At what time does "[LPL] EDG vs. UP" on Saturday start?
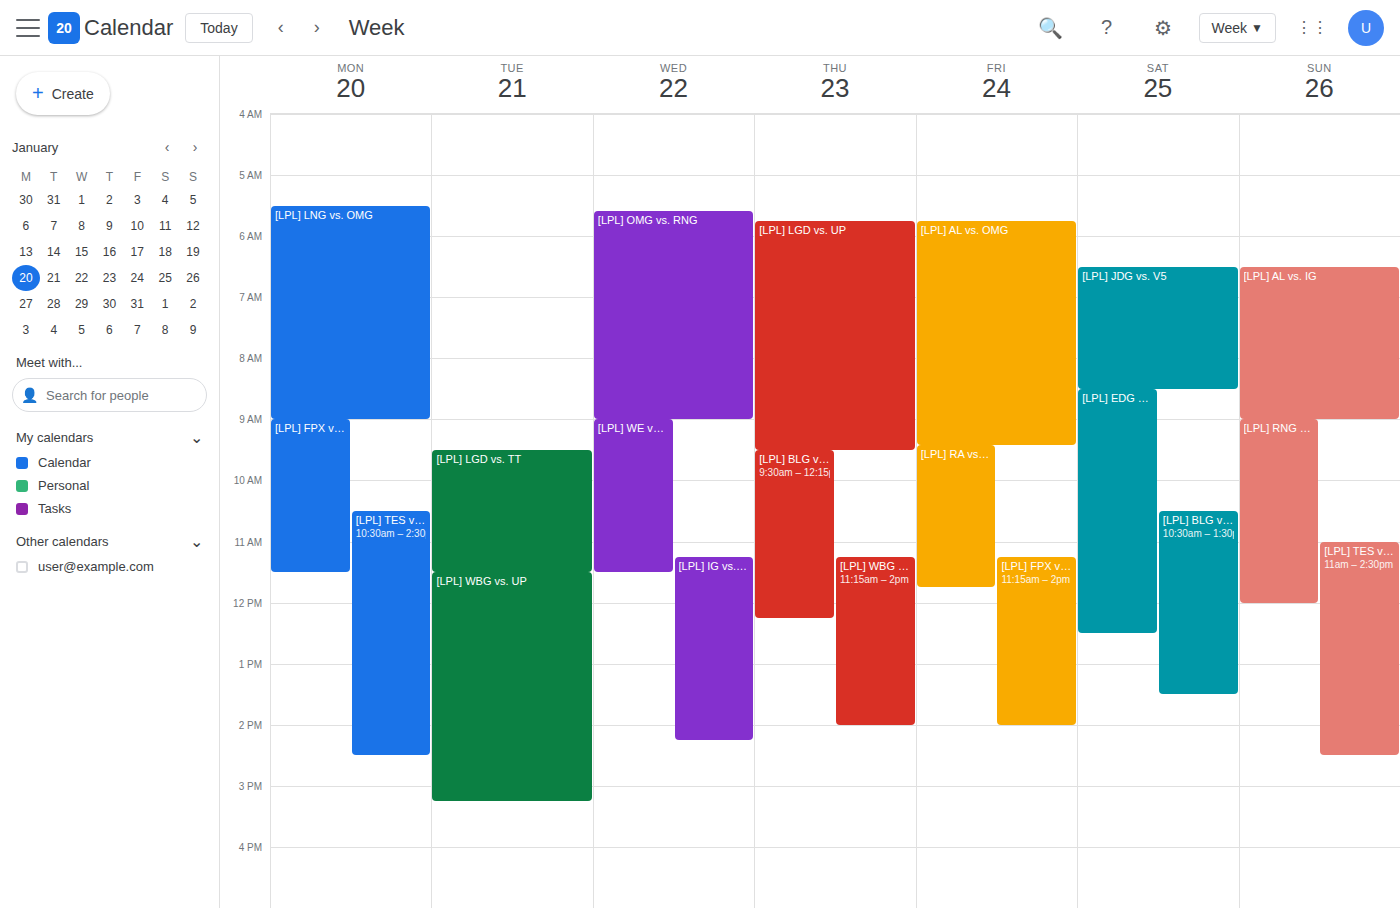
08:30